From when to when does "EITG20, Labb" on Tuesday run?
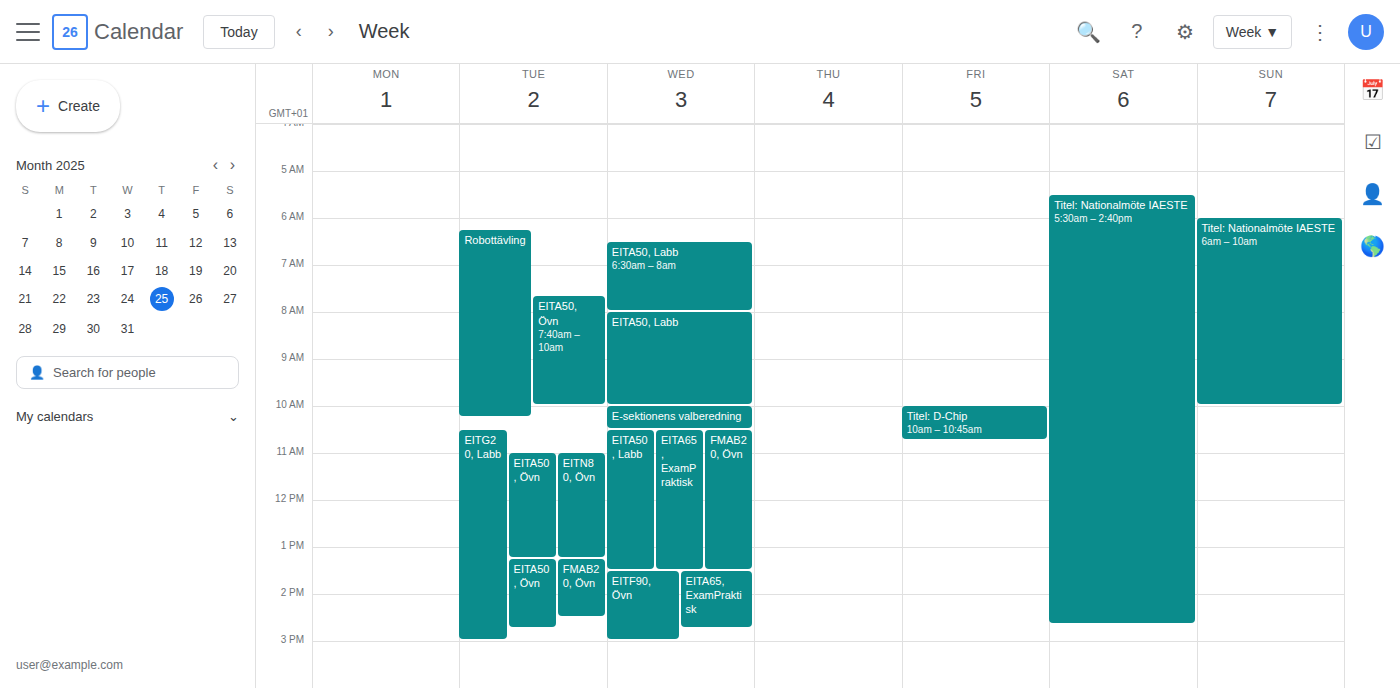
10:30 AM to 3:00 PM